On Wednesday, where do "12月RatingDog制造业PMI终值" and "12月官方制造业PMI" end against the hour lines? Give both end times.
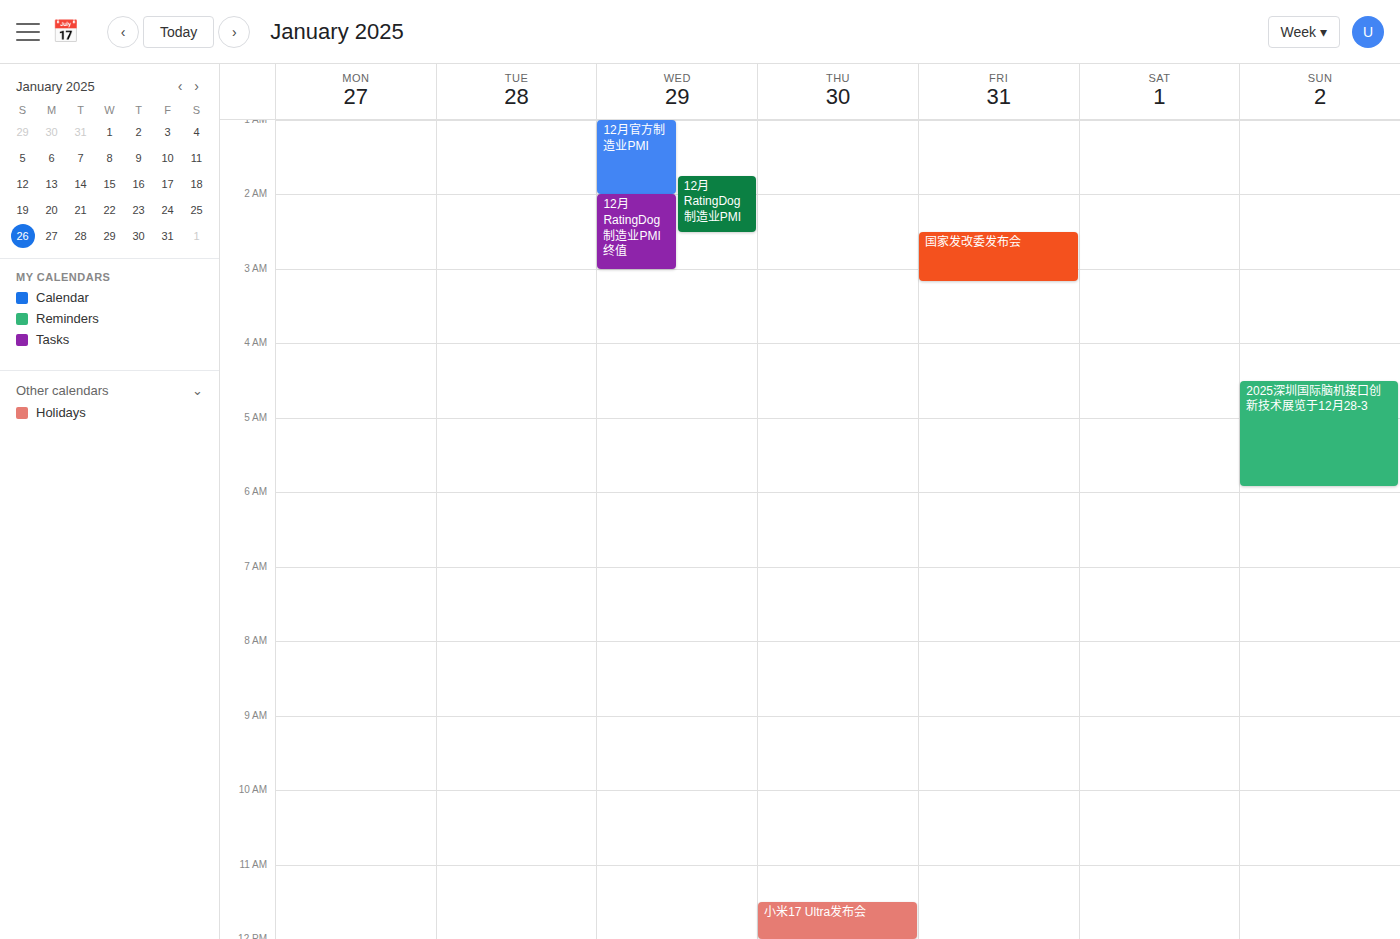
"12月RatingDog制造业PMI终值": 3:00 AM, exactly on the 3 AM line. "12月官方制造业PMI": 2:00 AM, exactly on the 2 AM line.